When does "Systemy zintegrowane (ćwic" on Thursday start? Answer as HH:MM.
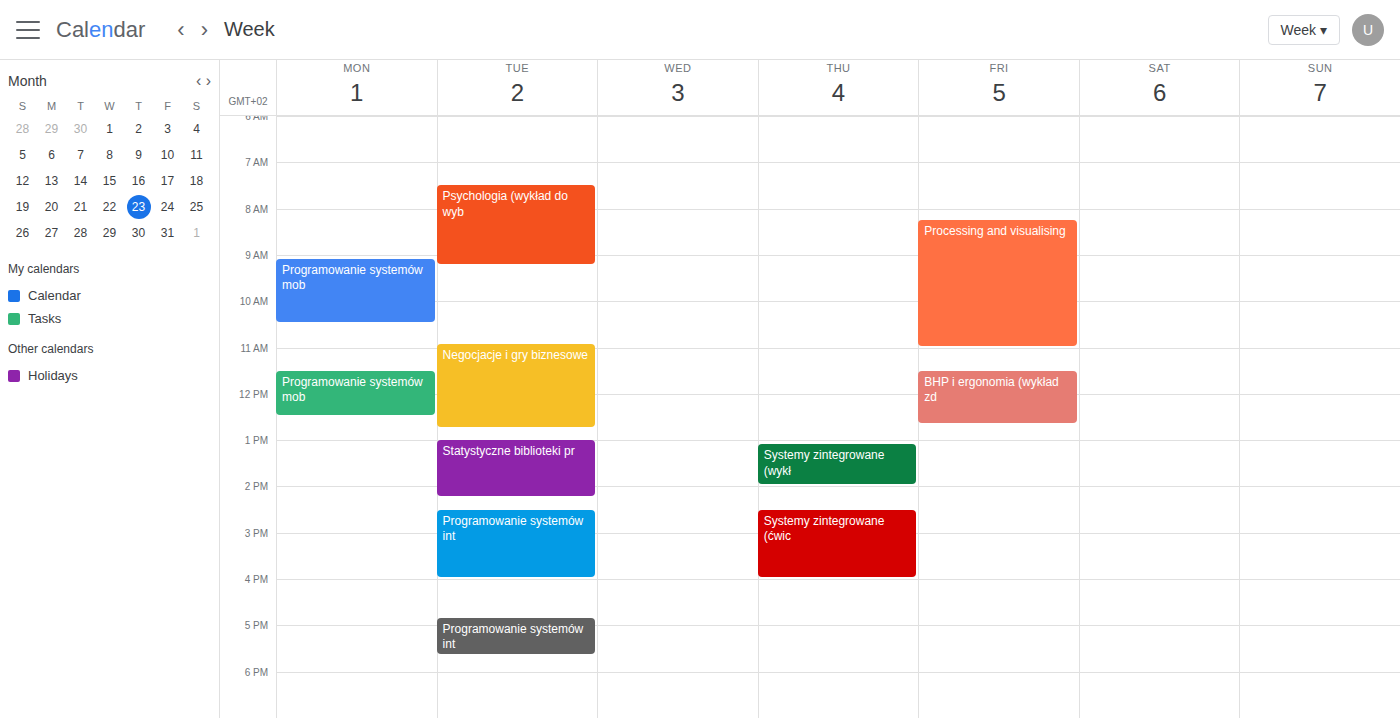
14:30